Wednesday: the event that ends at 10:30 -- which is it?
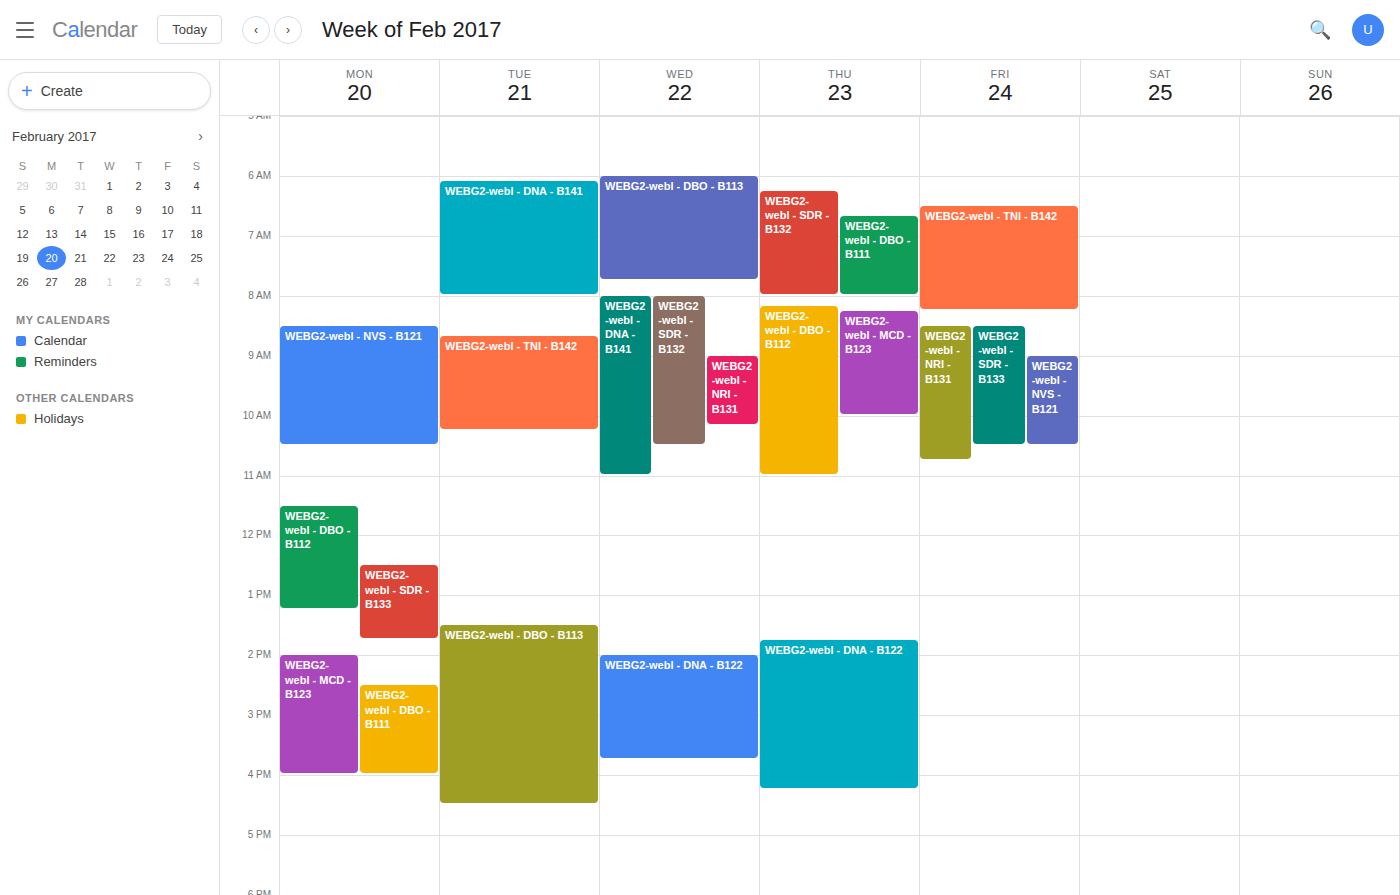
"WEBG2-webl - SDR - B132"